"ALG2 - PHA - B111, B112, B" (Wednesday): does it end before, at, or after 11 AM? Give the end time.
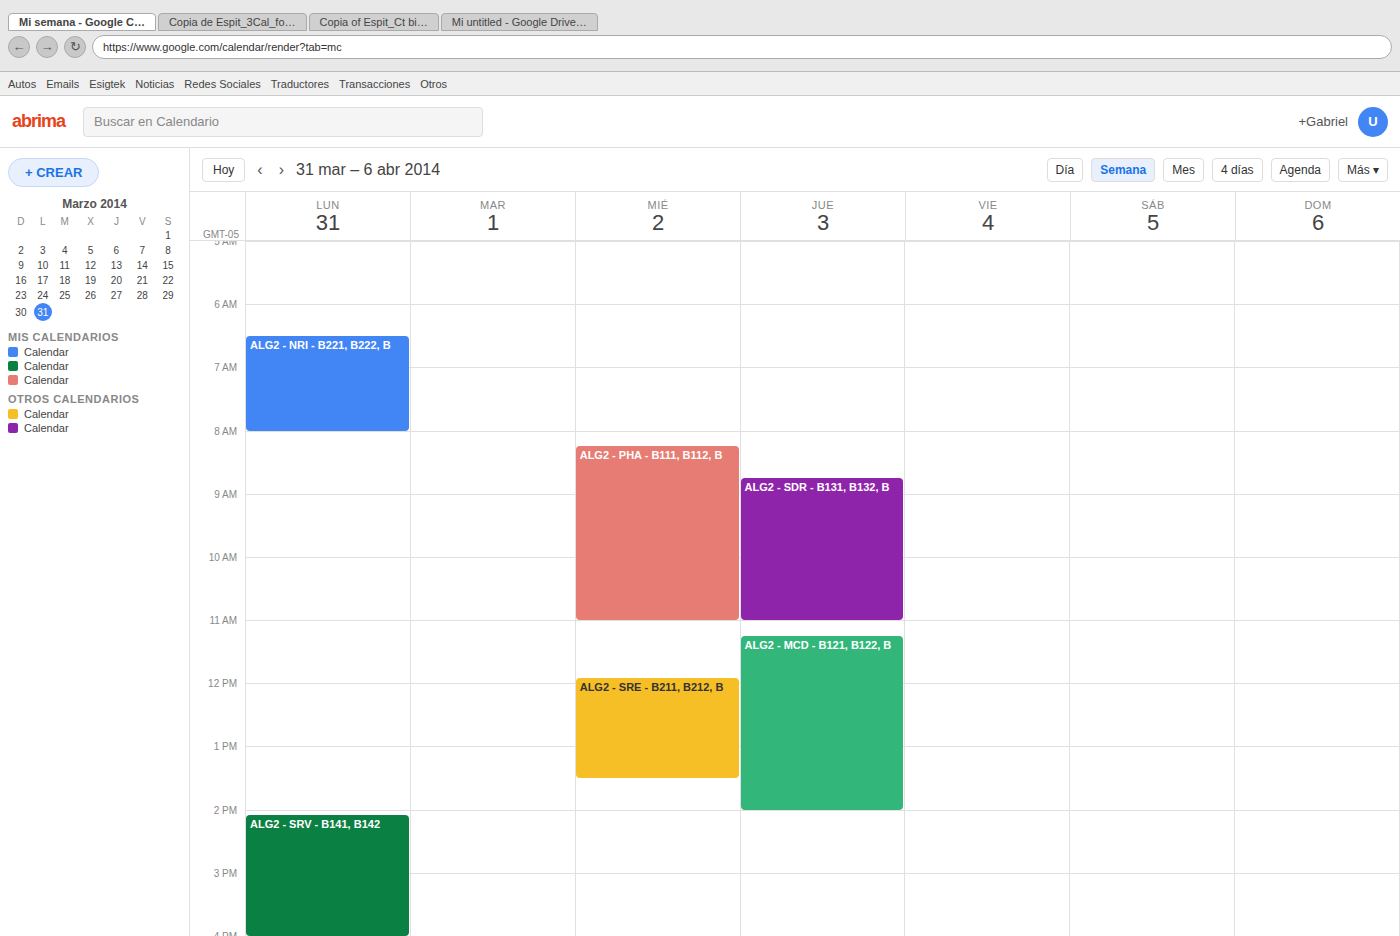
11:00 AM -- exactly at 11 AM, on the 11 AM line.